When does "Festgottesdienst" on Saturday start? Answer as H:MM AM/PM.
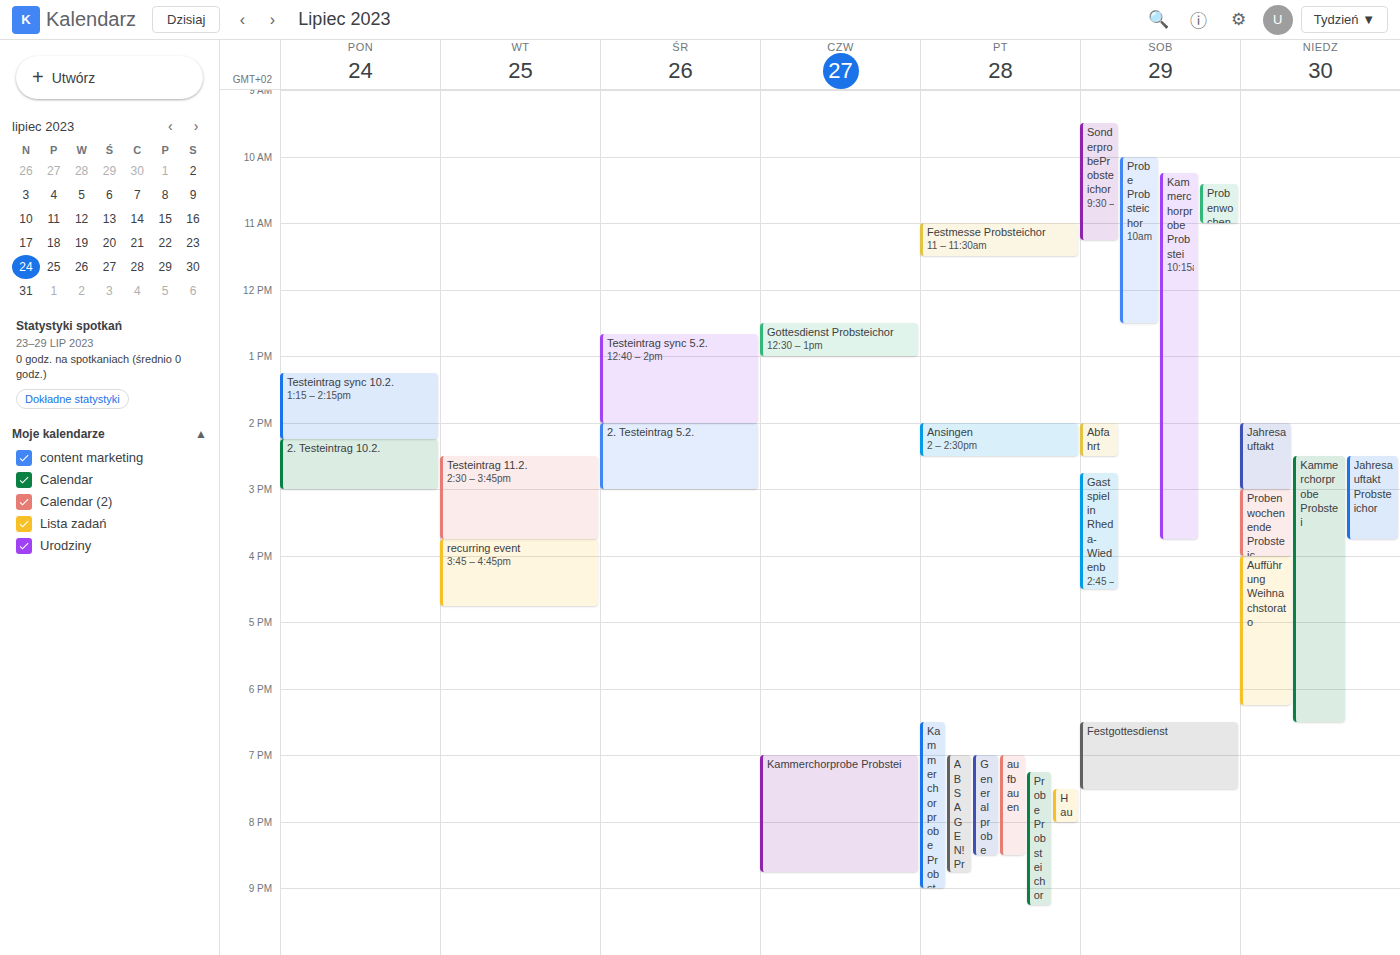
6:30 PM